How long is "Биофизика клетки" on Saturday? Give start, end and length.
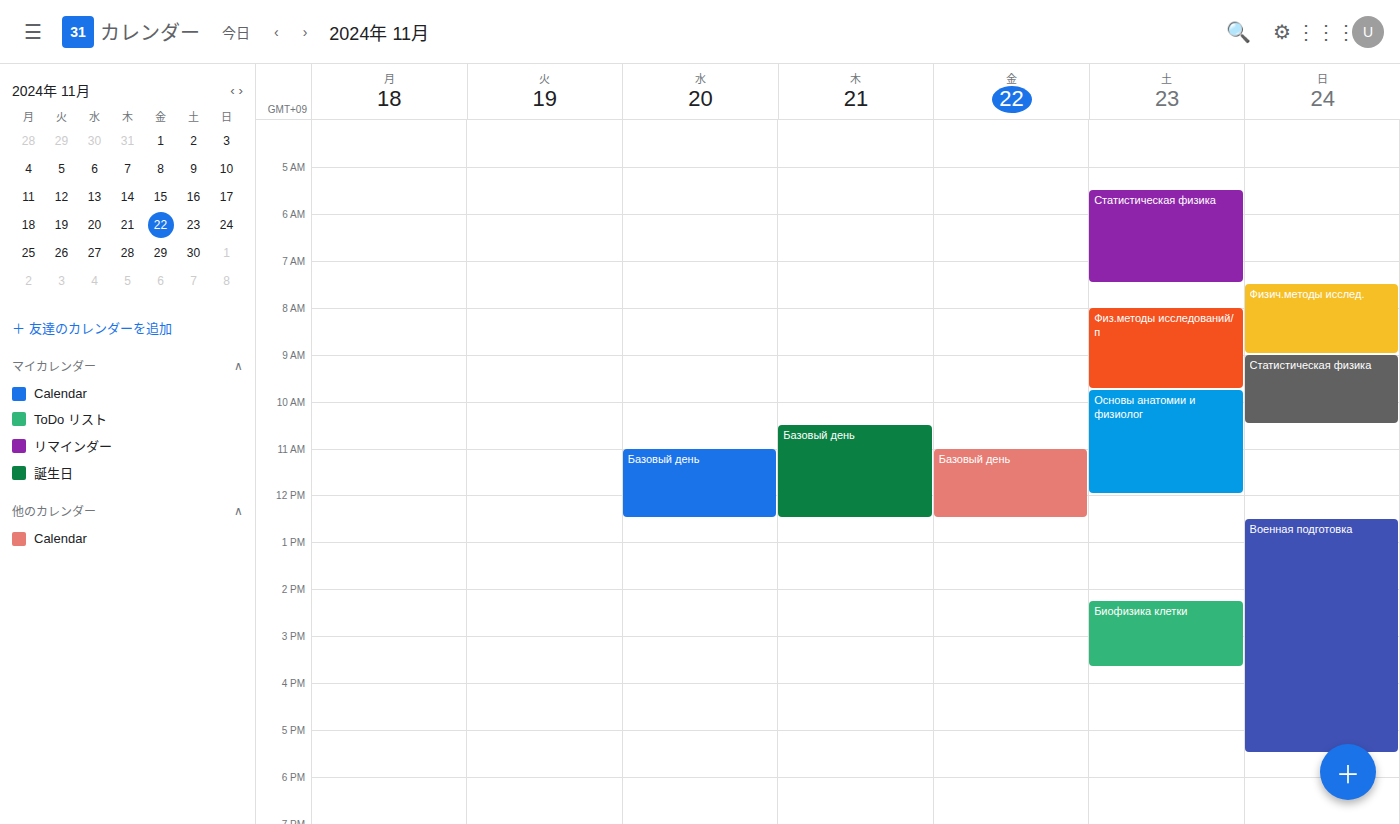
14:15 to 15:40, 1 hour 25 minutes